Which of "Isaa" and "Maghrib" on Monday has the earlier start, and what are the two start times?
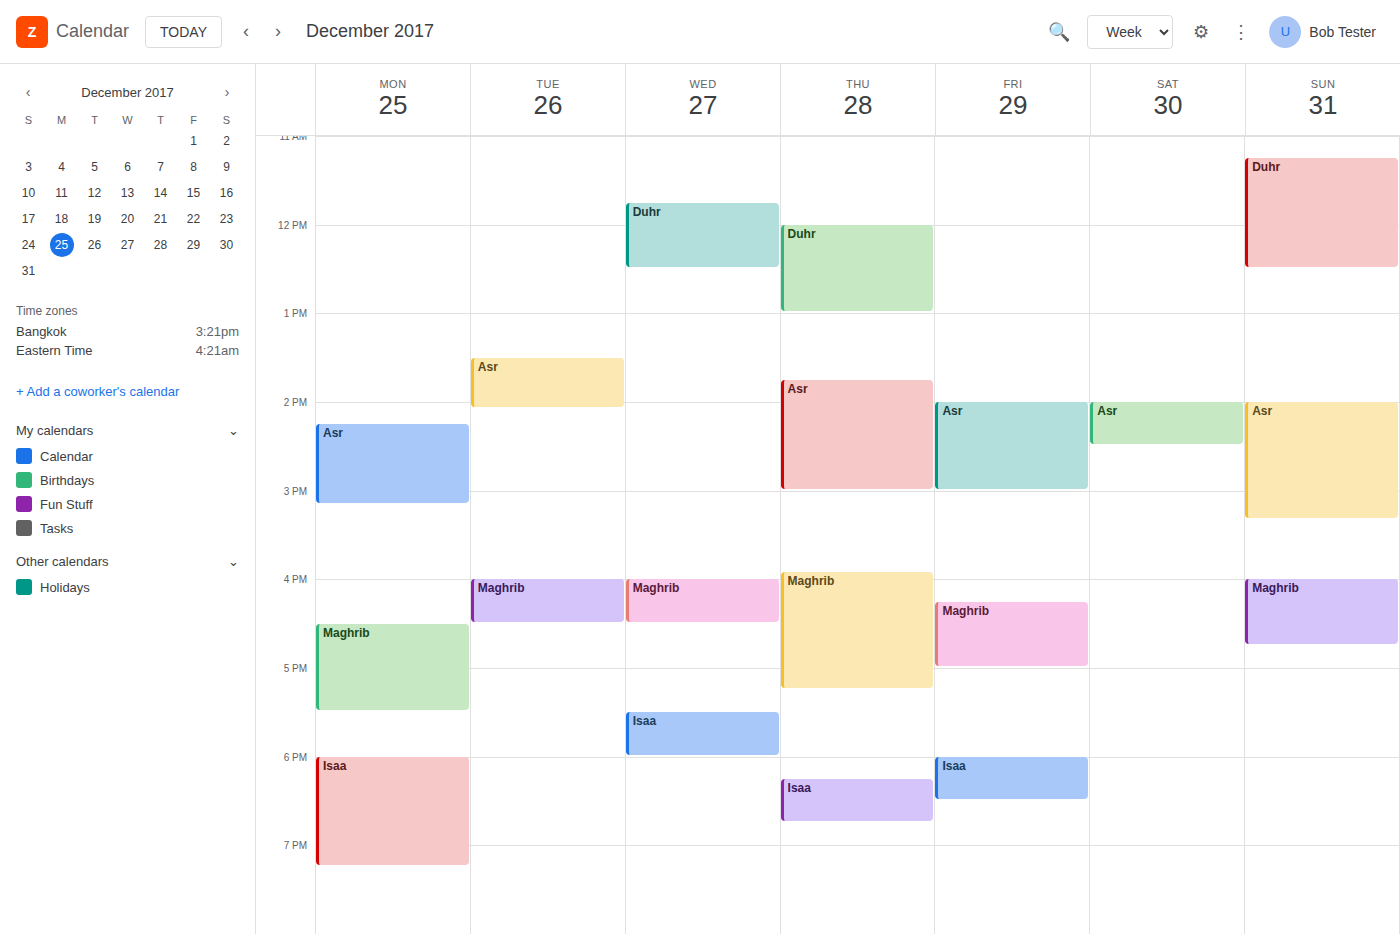
"Maghrib" 4:30 PM; "Isaa" 6:00 PM.